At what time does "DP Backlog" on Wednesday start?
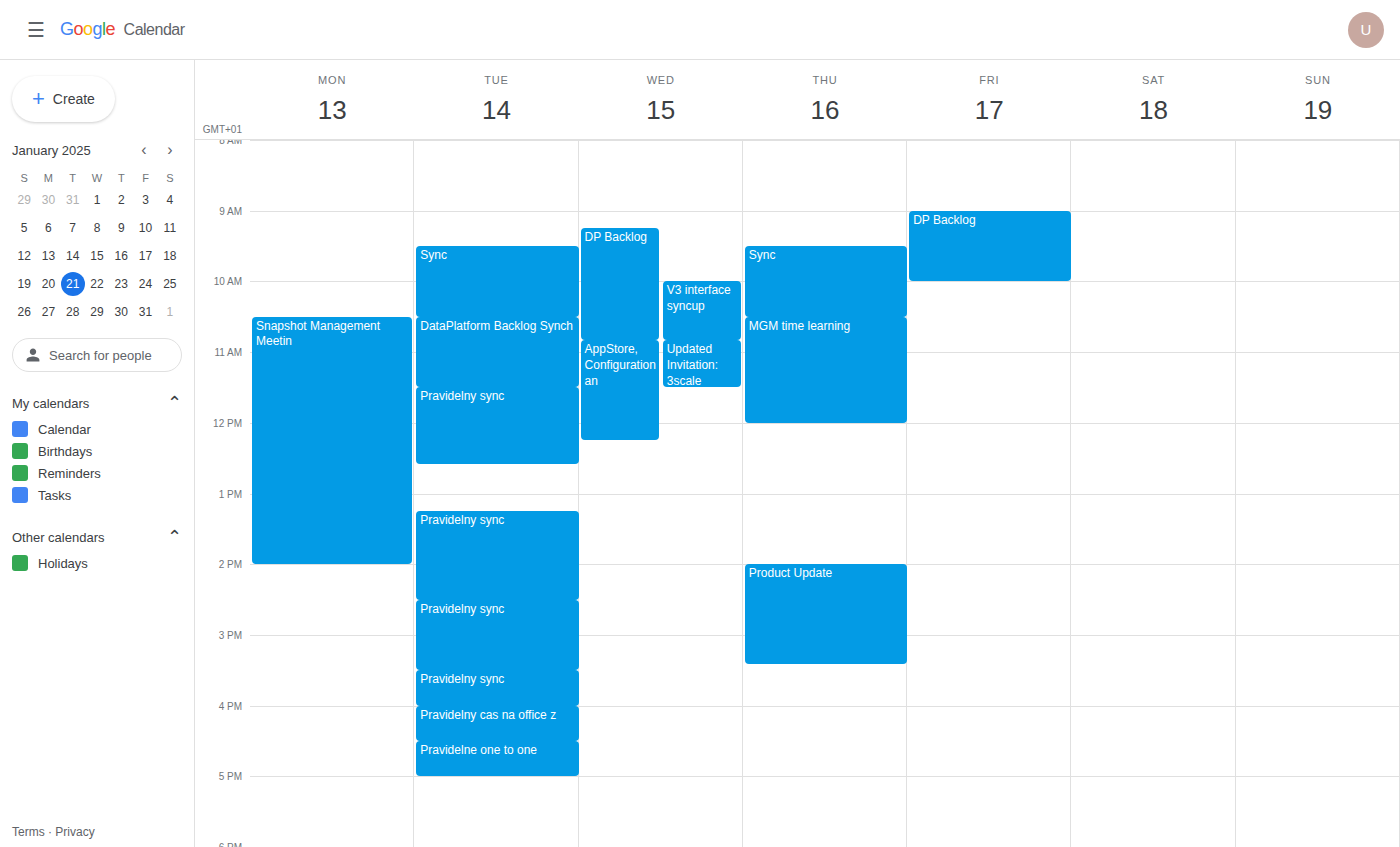
9:15 AM